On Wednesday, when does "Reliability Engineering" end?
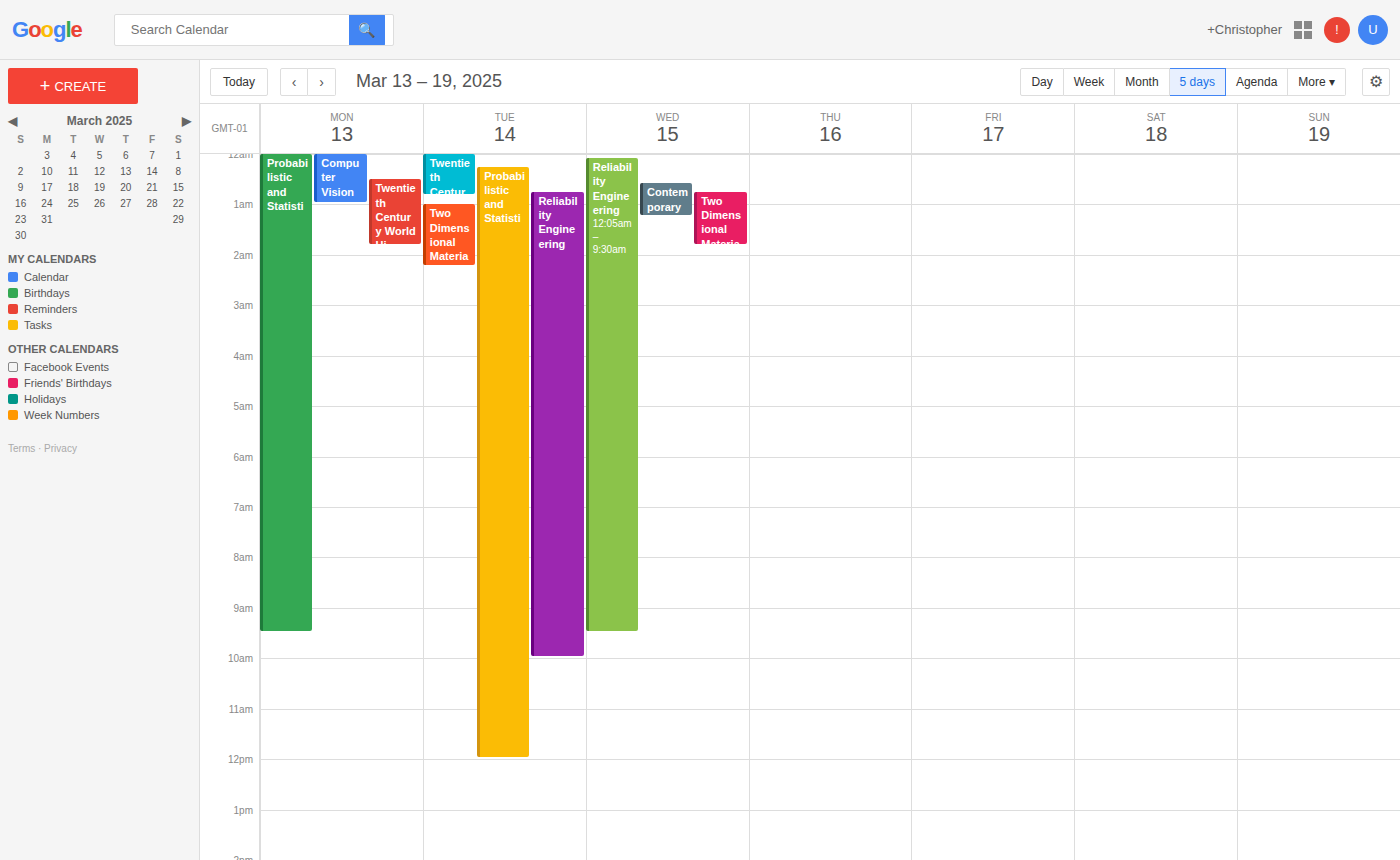
9:30 AM